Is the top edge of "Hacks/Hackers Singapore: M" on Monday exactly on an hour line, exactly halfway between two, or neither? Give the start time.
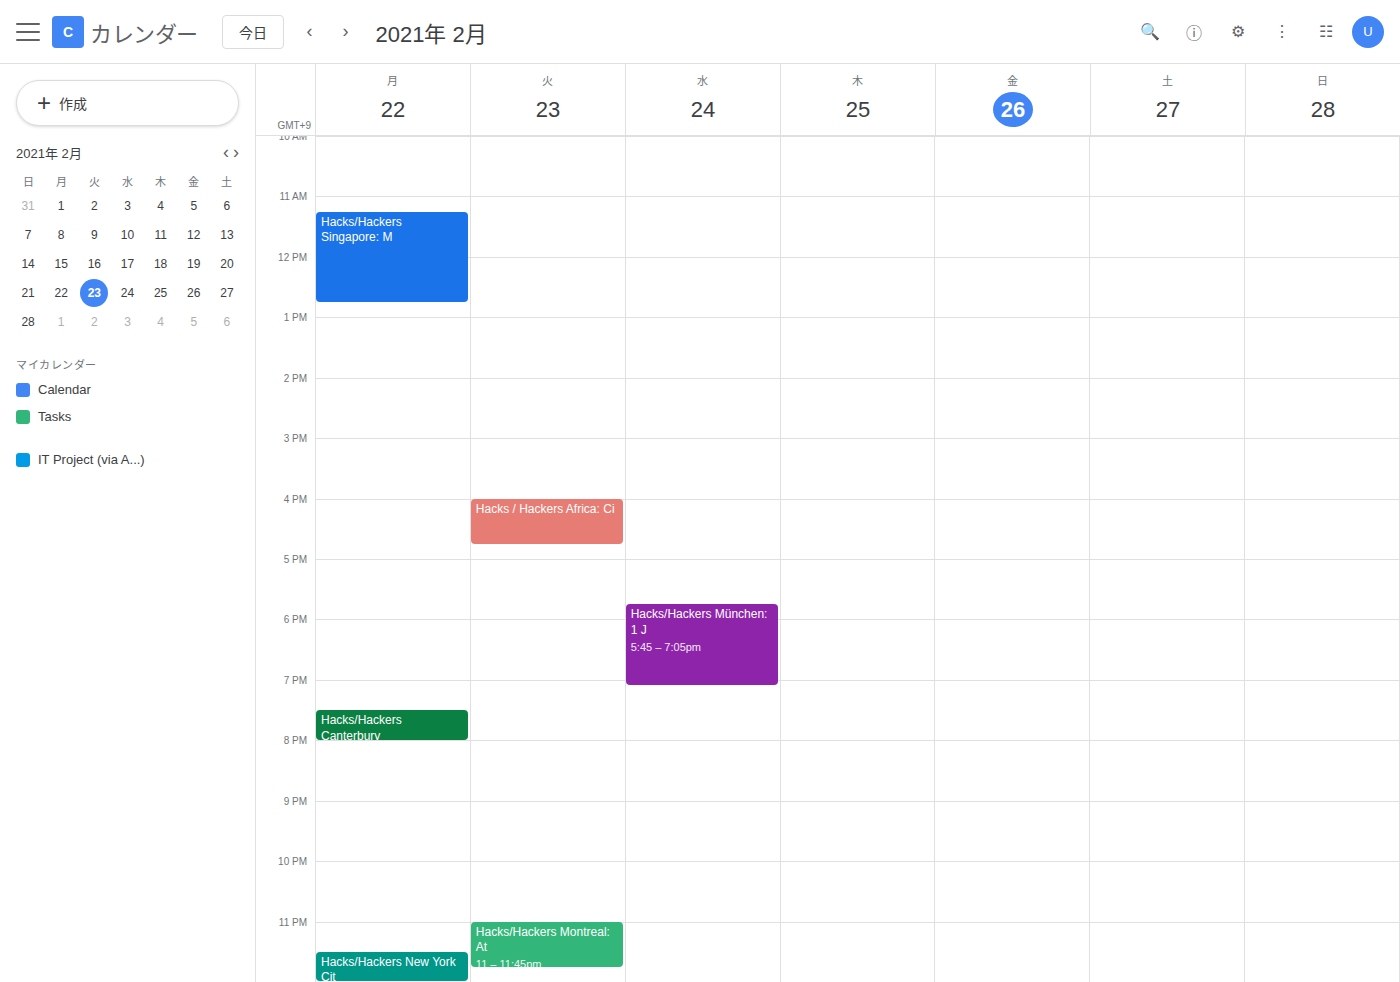
11:15 AM -- neither: a quarter of the way from the 11 AM line to the 12 PM line.